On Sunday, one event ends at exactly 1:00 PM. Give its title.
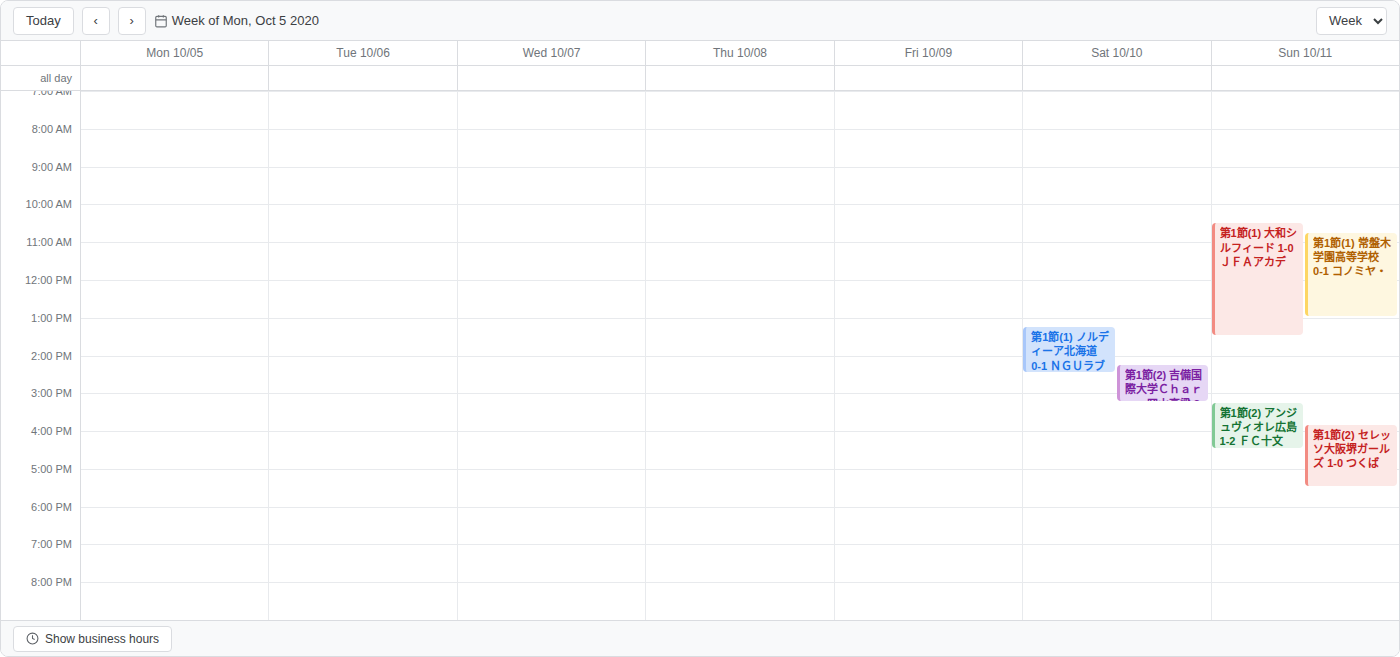
"第1節(1) 常盤木学園高等学校 0-1 コノミヤ・"